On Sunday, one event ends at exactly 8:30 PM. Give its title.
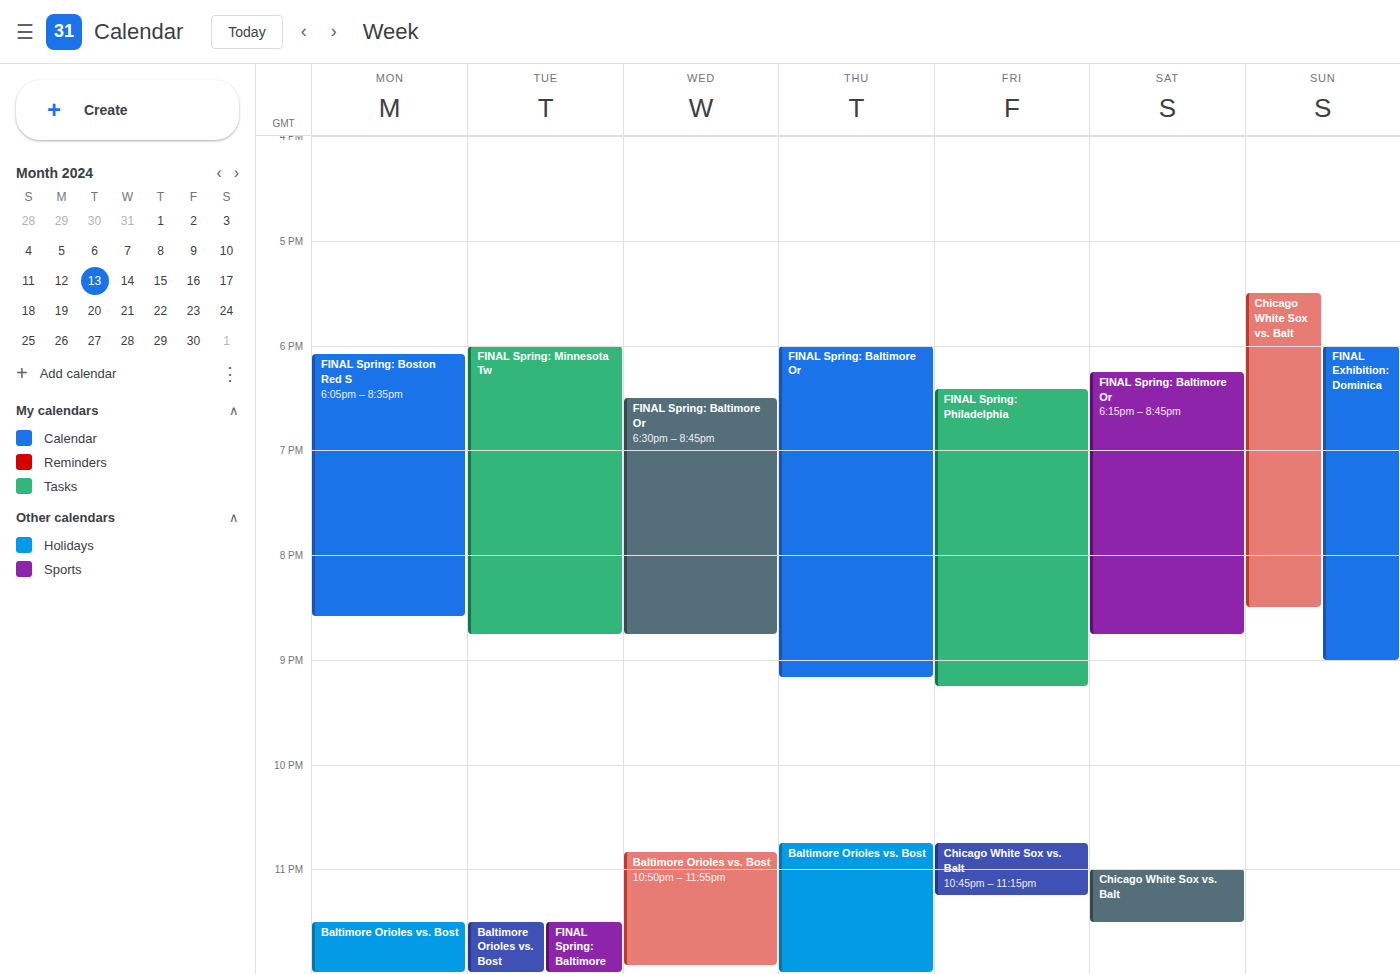
"Chicago White Sox vs. Balt"